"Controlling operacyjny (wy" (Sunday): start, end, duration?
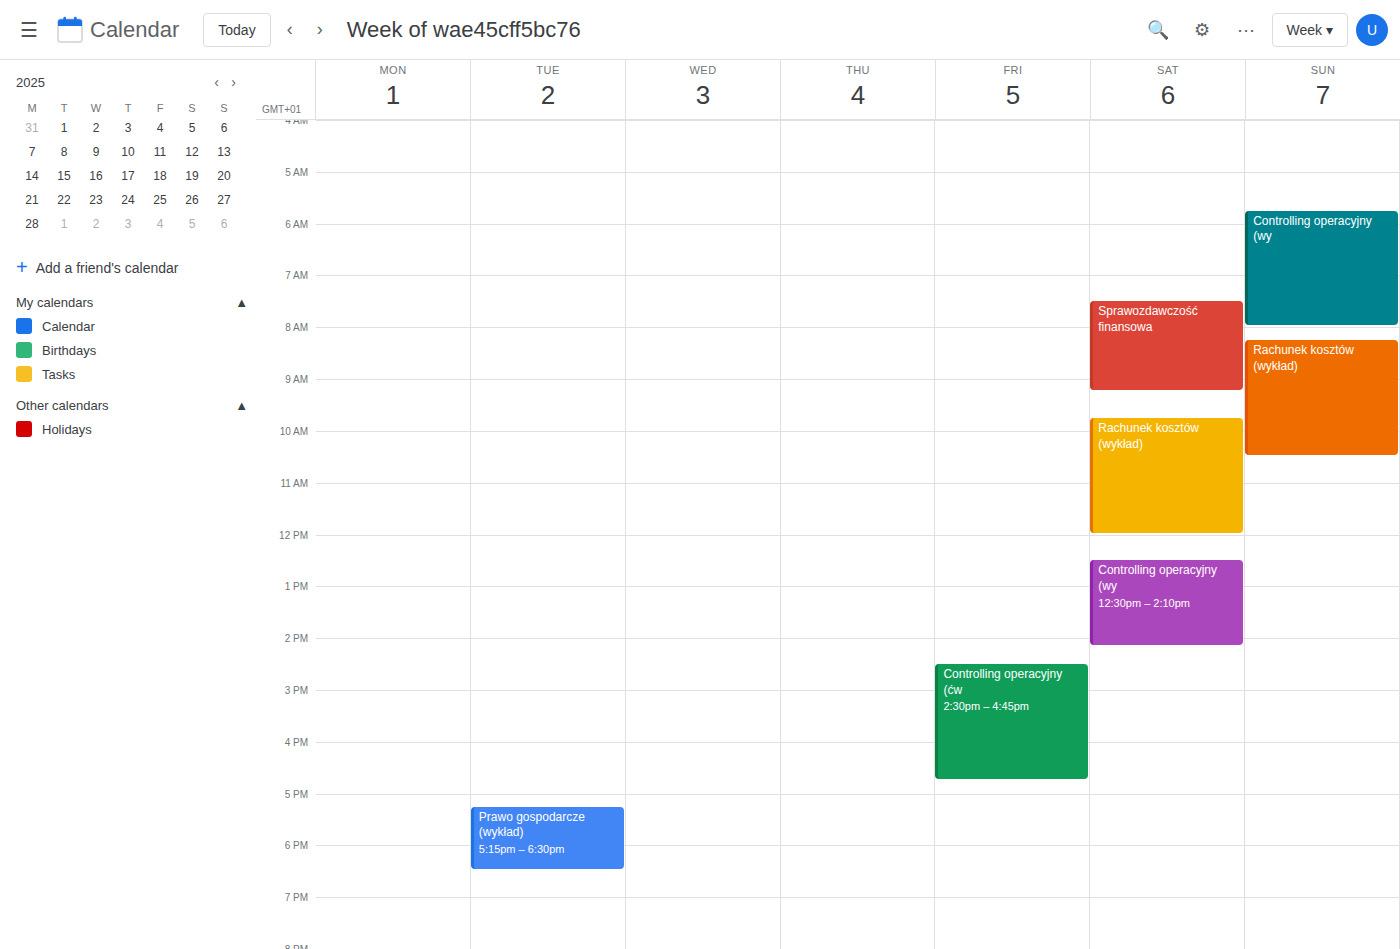
5:45 AM to 8:00 AM, 2 hours 15 minutes